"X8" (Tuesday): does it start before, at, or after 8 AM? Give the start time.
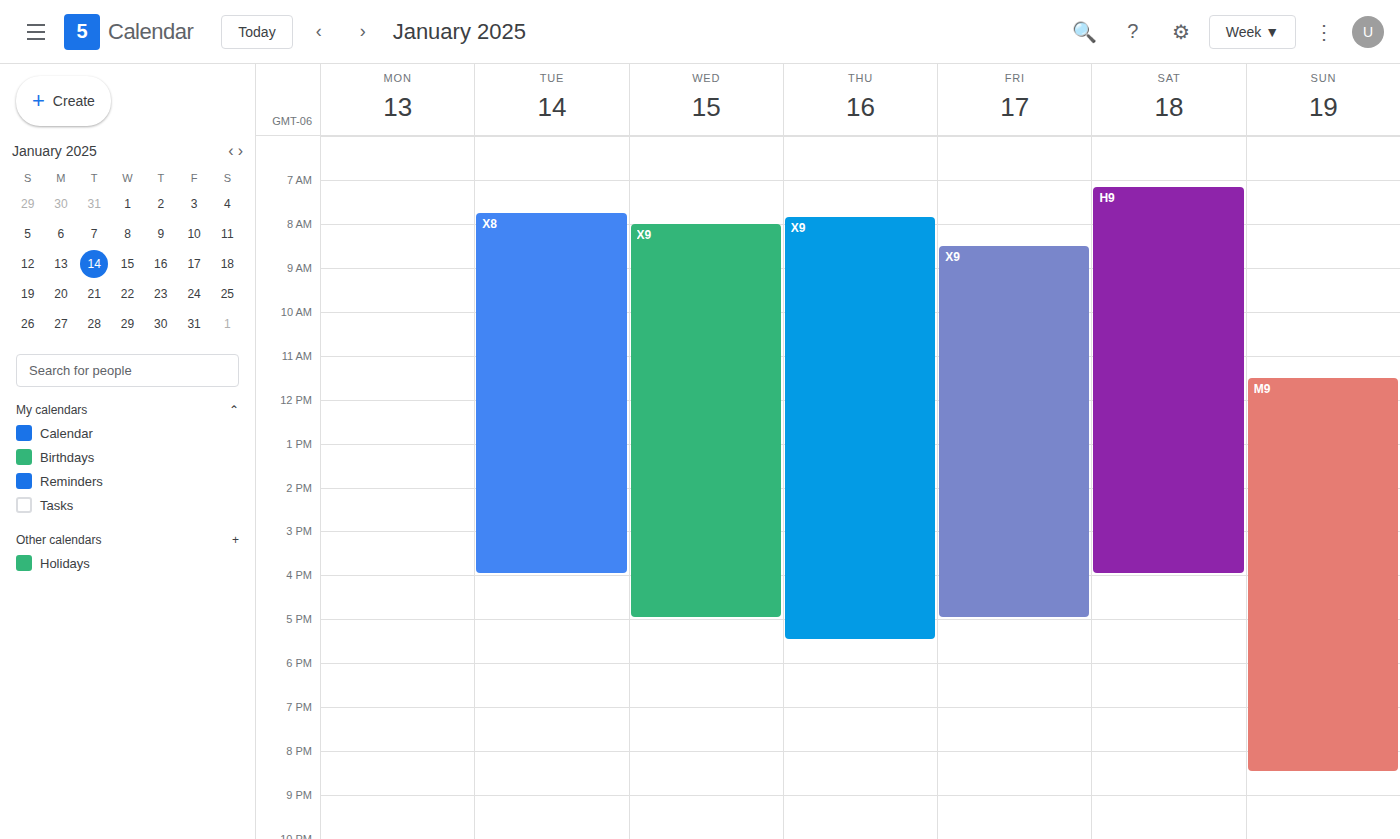
7:45 AM -- before 8 AM, 15 minutes above the 8 AM line.